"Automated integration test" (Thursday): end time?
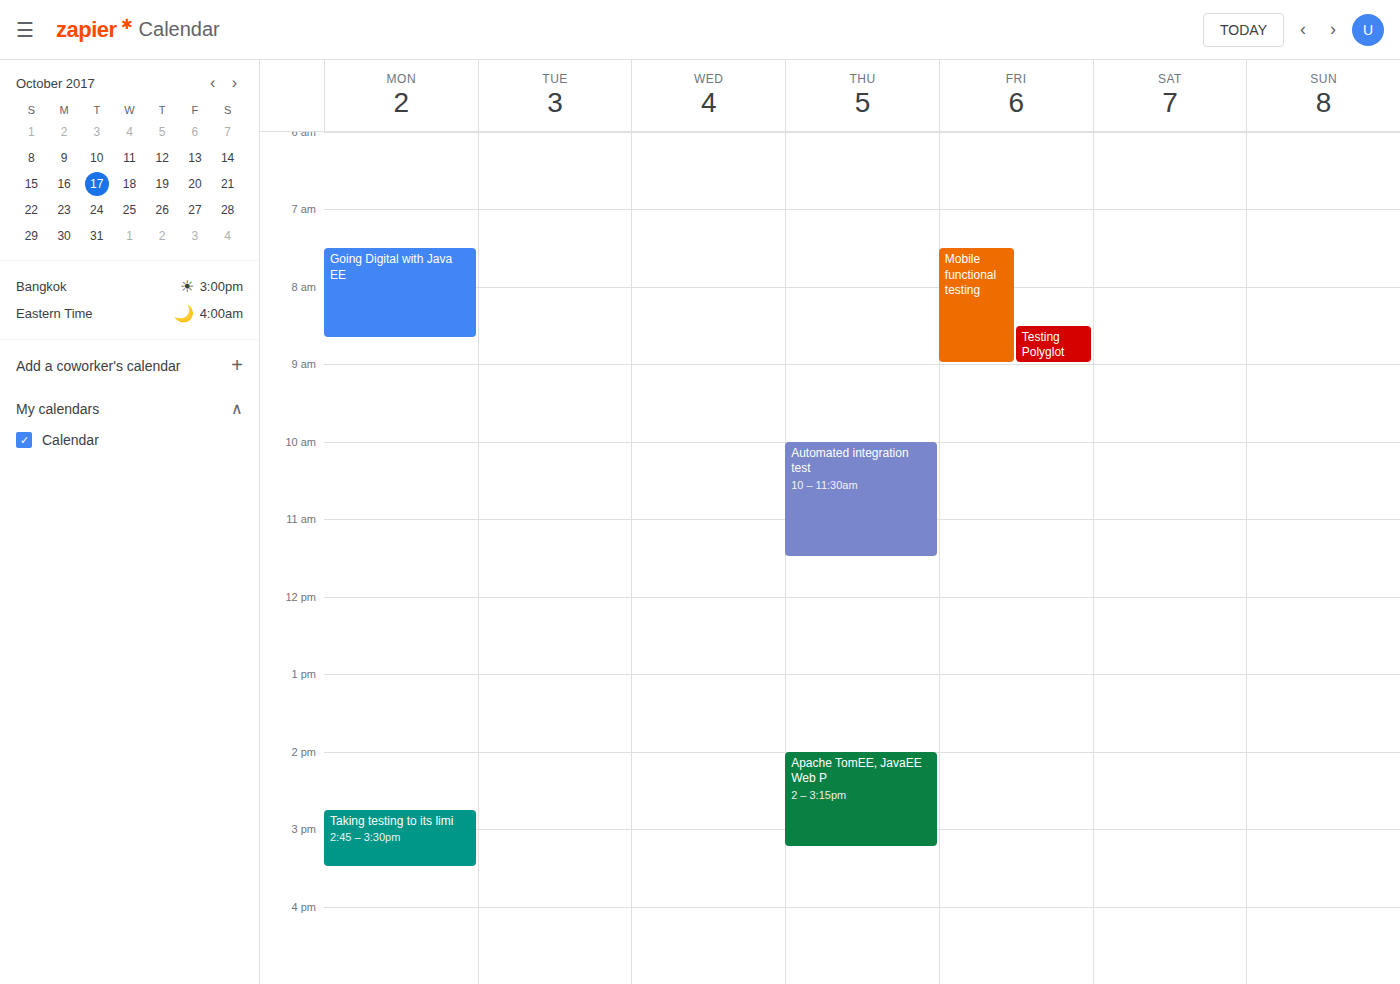
11:30 AM